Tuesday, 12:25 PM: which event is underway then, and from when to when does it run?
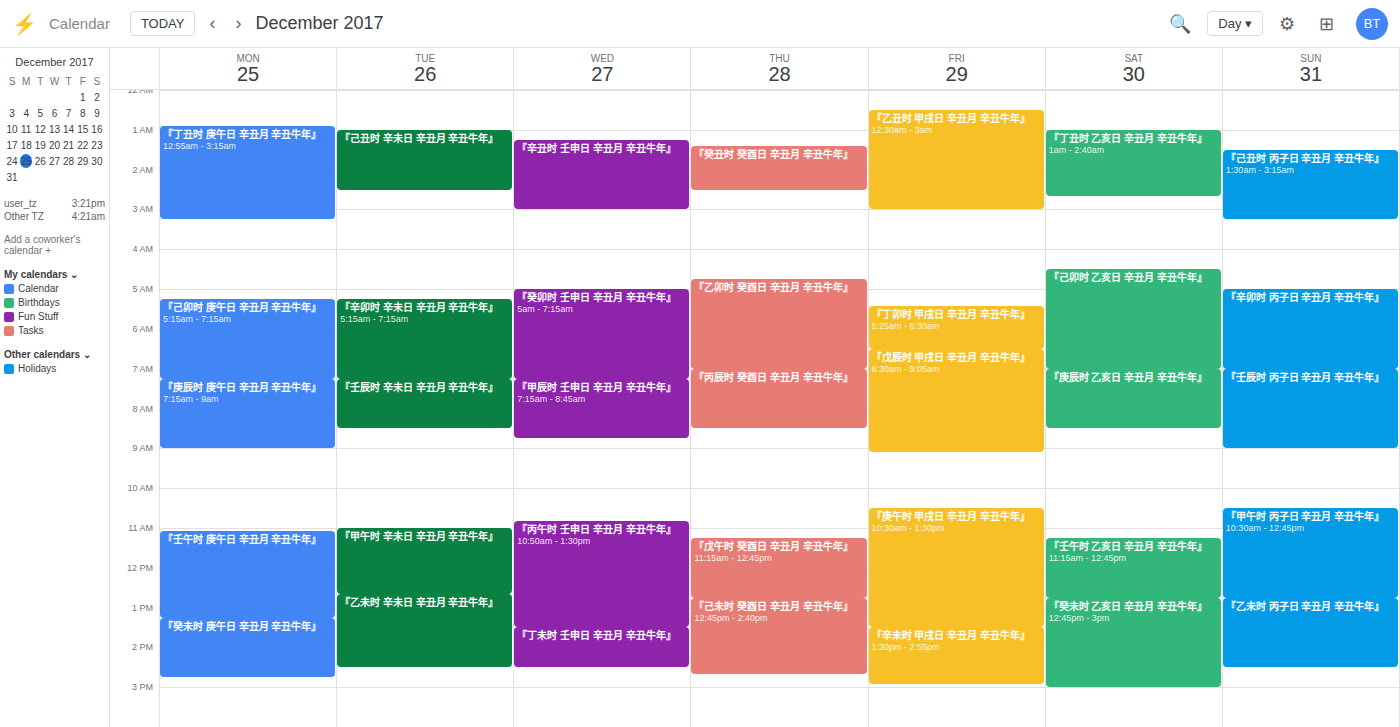
"『甲午时 辛未日 辛丑月 辛丑牛年』", 11:00 AM to 12:40 PM